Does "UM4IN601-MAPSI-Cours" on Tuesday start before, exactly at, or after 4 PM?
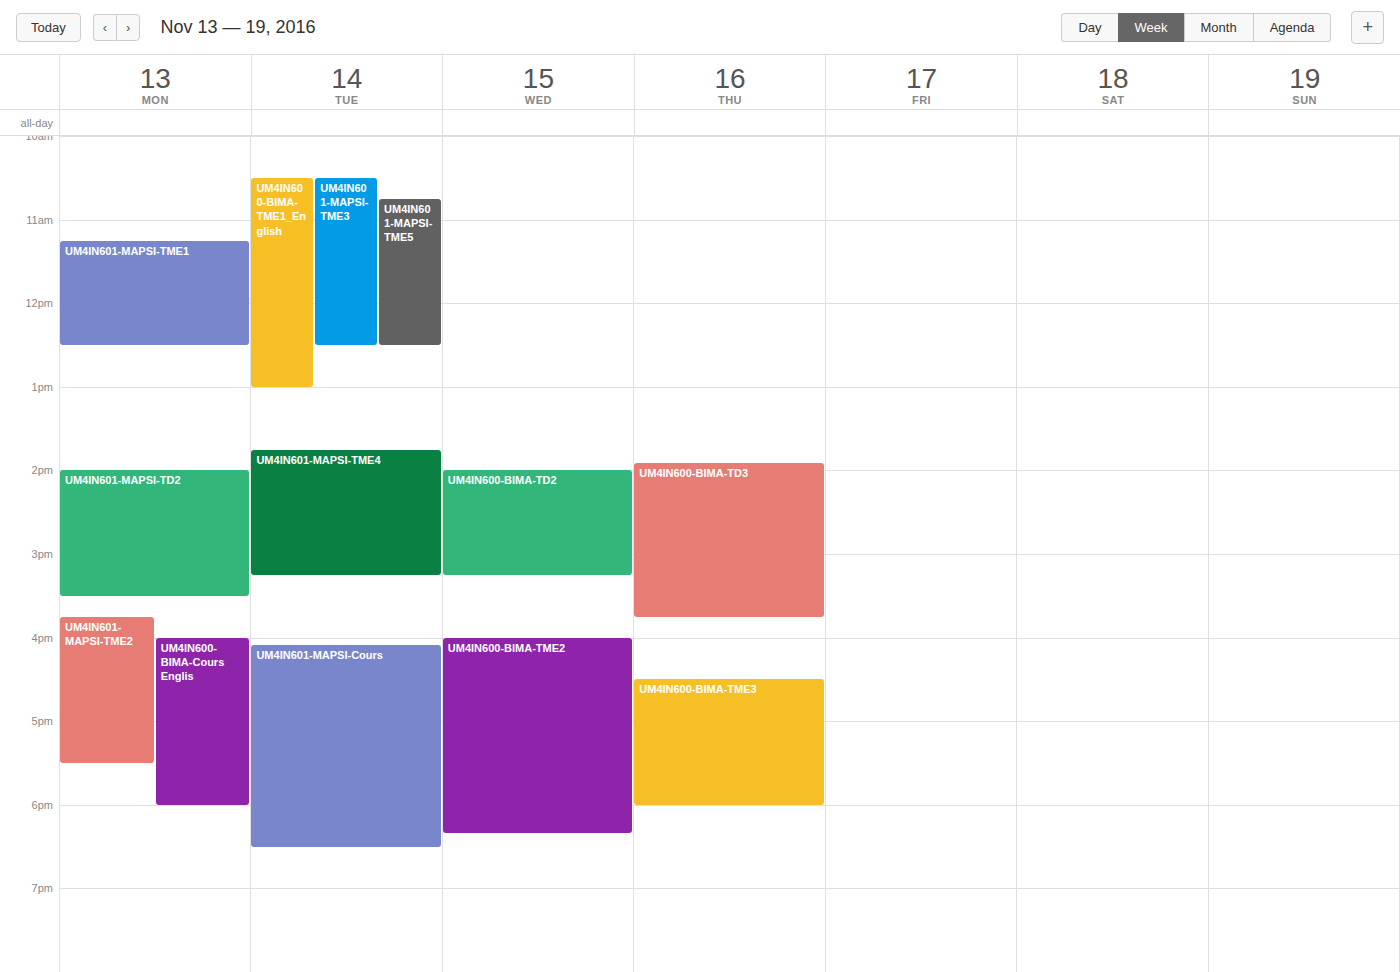
4:05 PM -- after 4 PM, 5 minutes below the 4 PM line.